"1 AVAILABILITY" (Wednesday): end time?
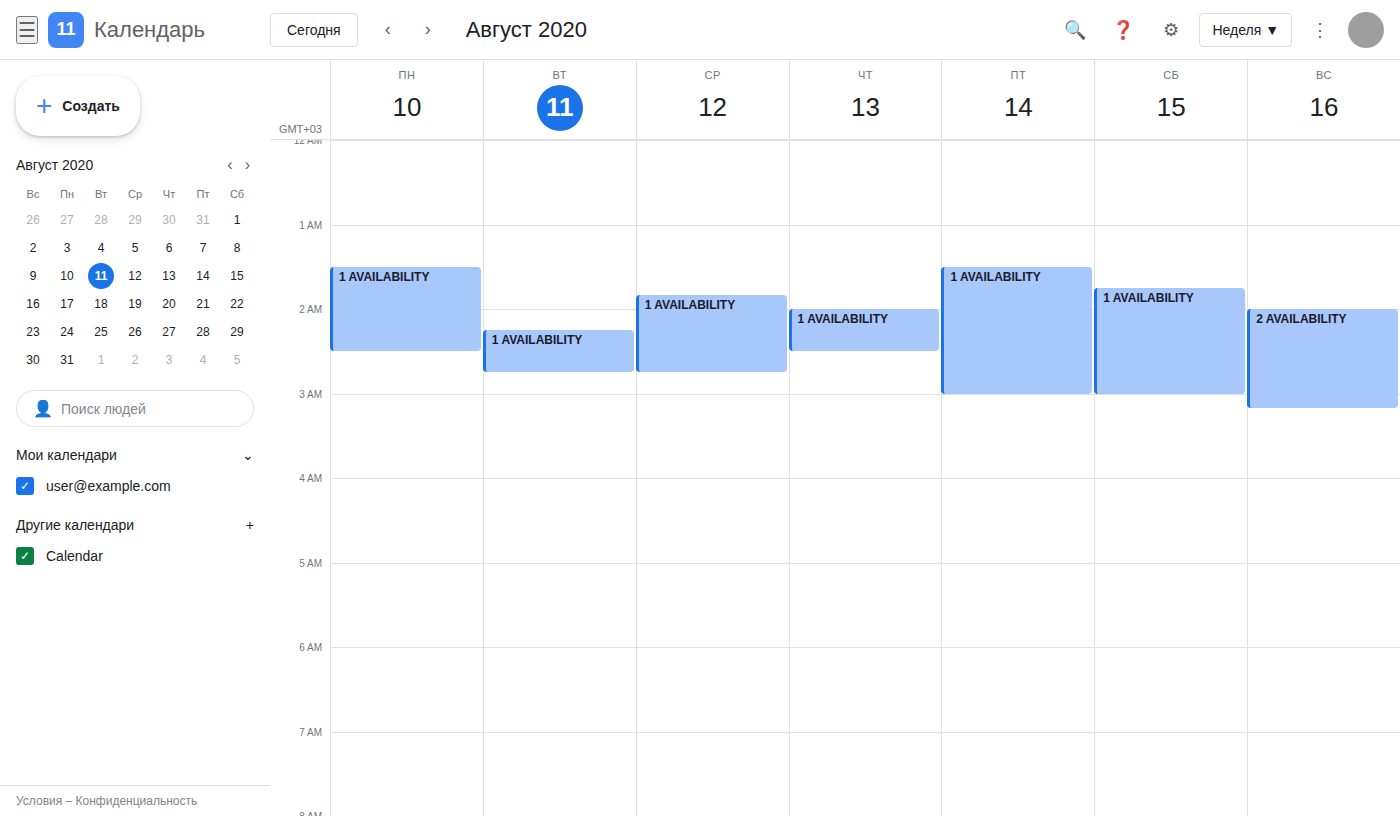
2:45 AM